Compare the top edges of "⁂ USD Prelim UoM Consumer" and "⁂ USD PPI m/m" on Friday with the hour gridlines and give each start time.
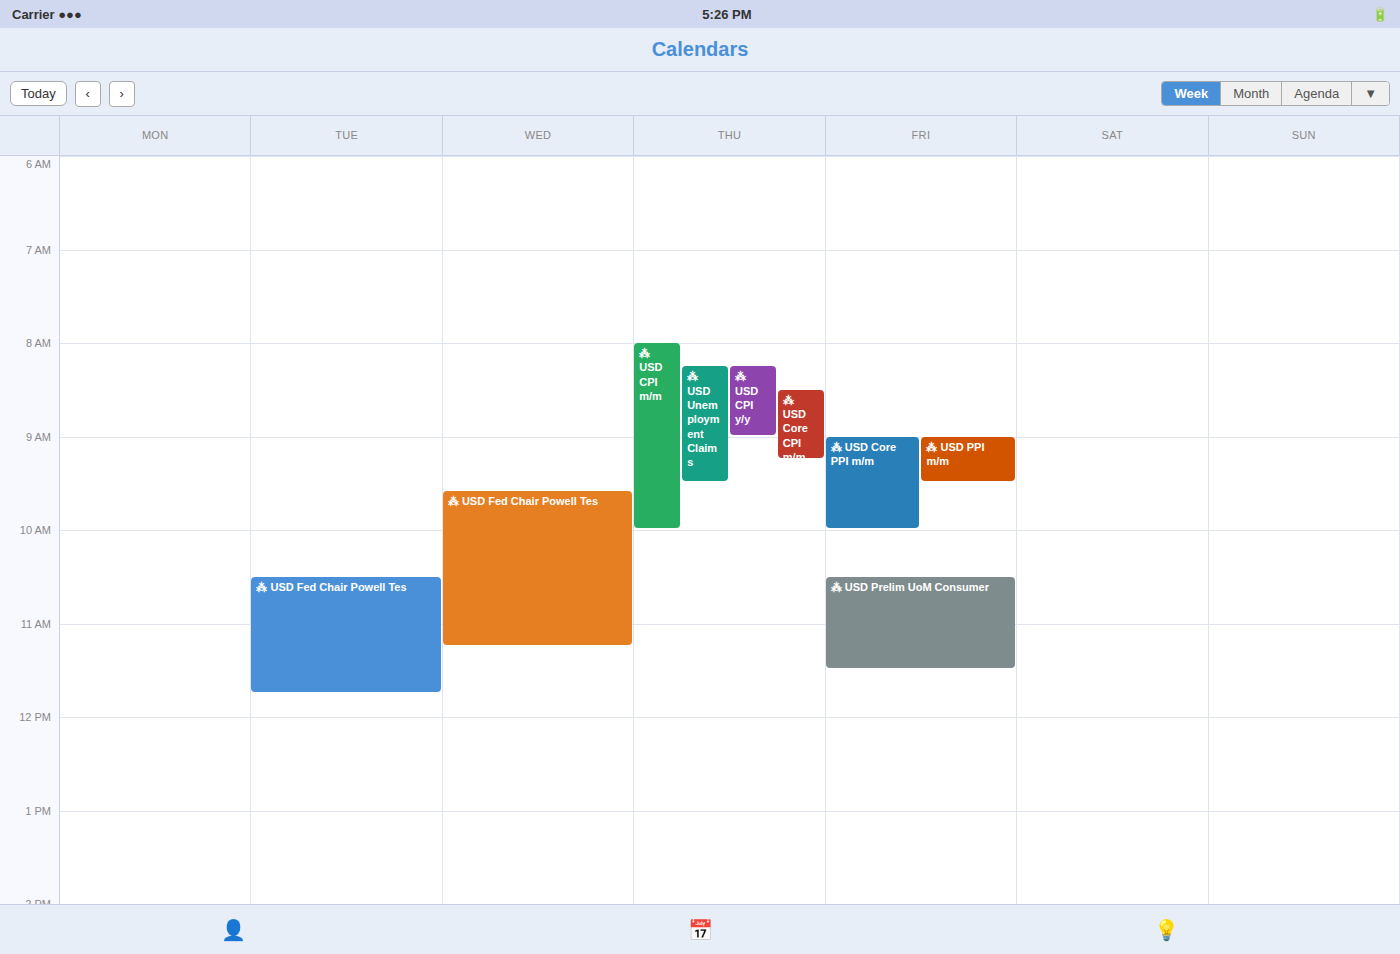
"⁂ USD Prelim UoM Consumer": 10:30 AM, halfway between the 10 AM and 11 AM lines. "⁂ USD PPI m/m": 9:00 AM, exactly on the 9 AM line.